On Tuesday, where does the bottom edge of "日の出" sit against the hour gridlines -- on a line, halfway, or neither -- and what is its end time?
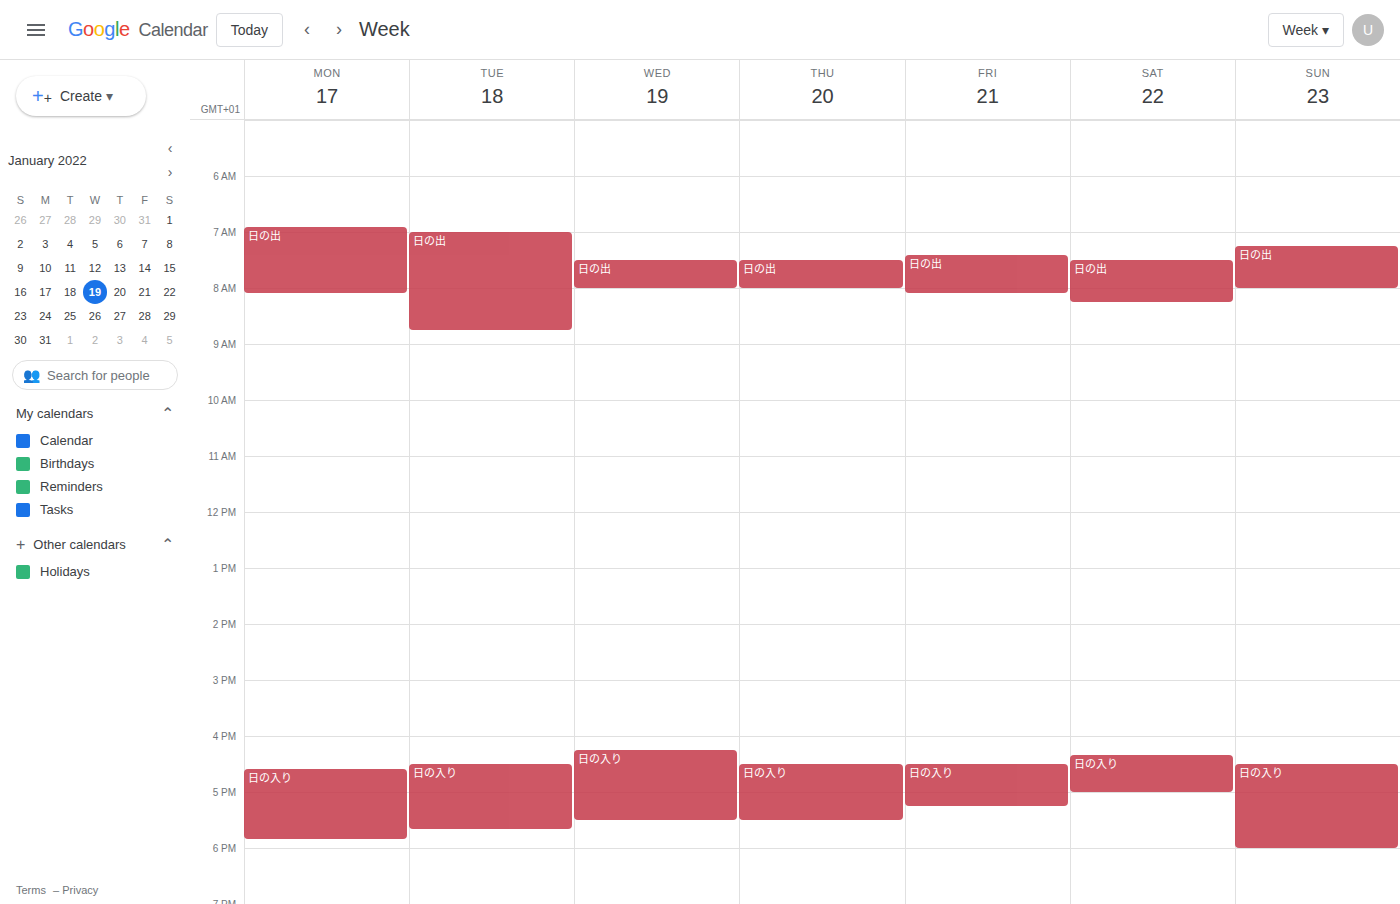
8:45 AM -- neither: three quarters of the way from the 8 AM line to the 9 AM line.